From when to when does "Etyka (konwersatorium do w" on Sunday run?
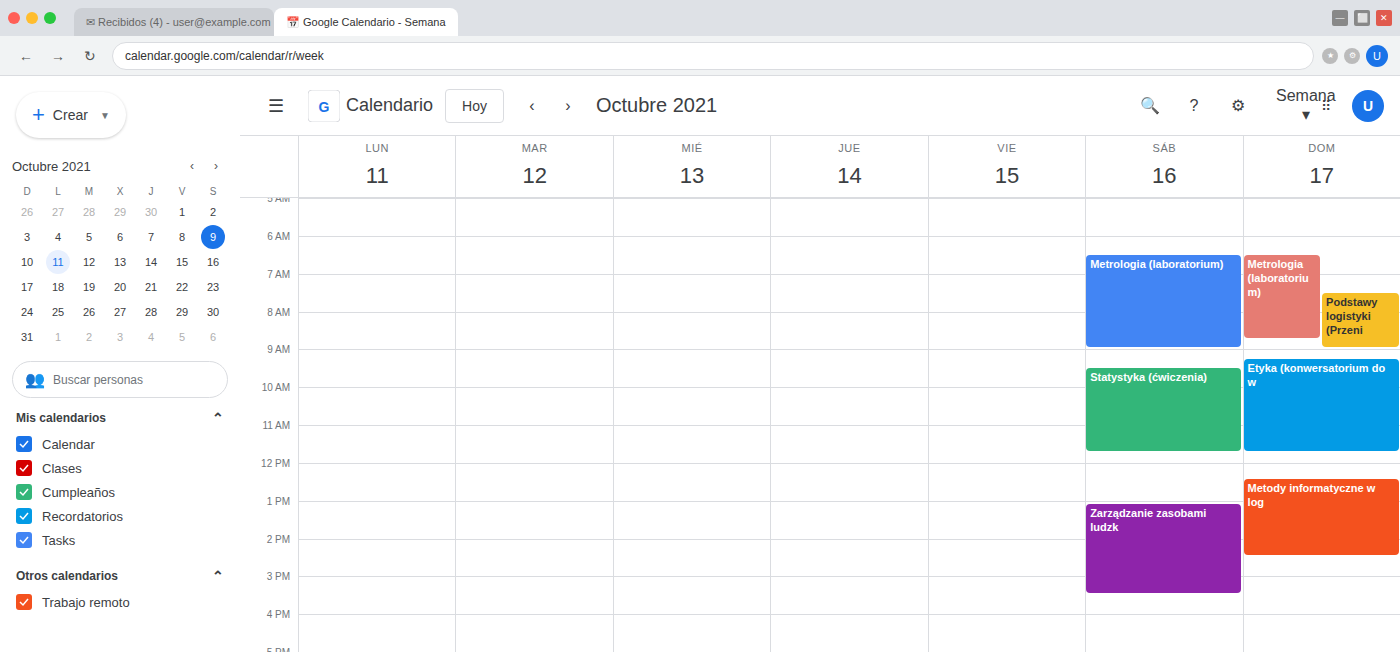
9:15 AM to 11:45 AM